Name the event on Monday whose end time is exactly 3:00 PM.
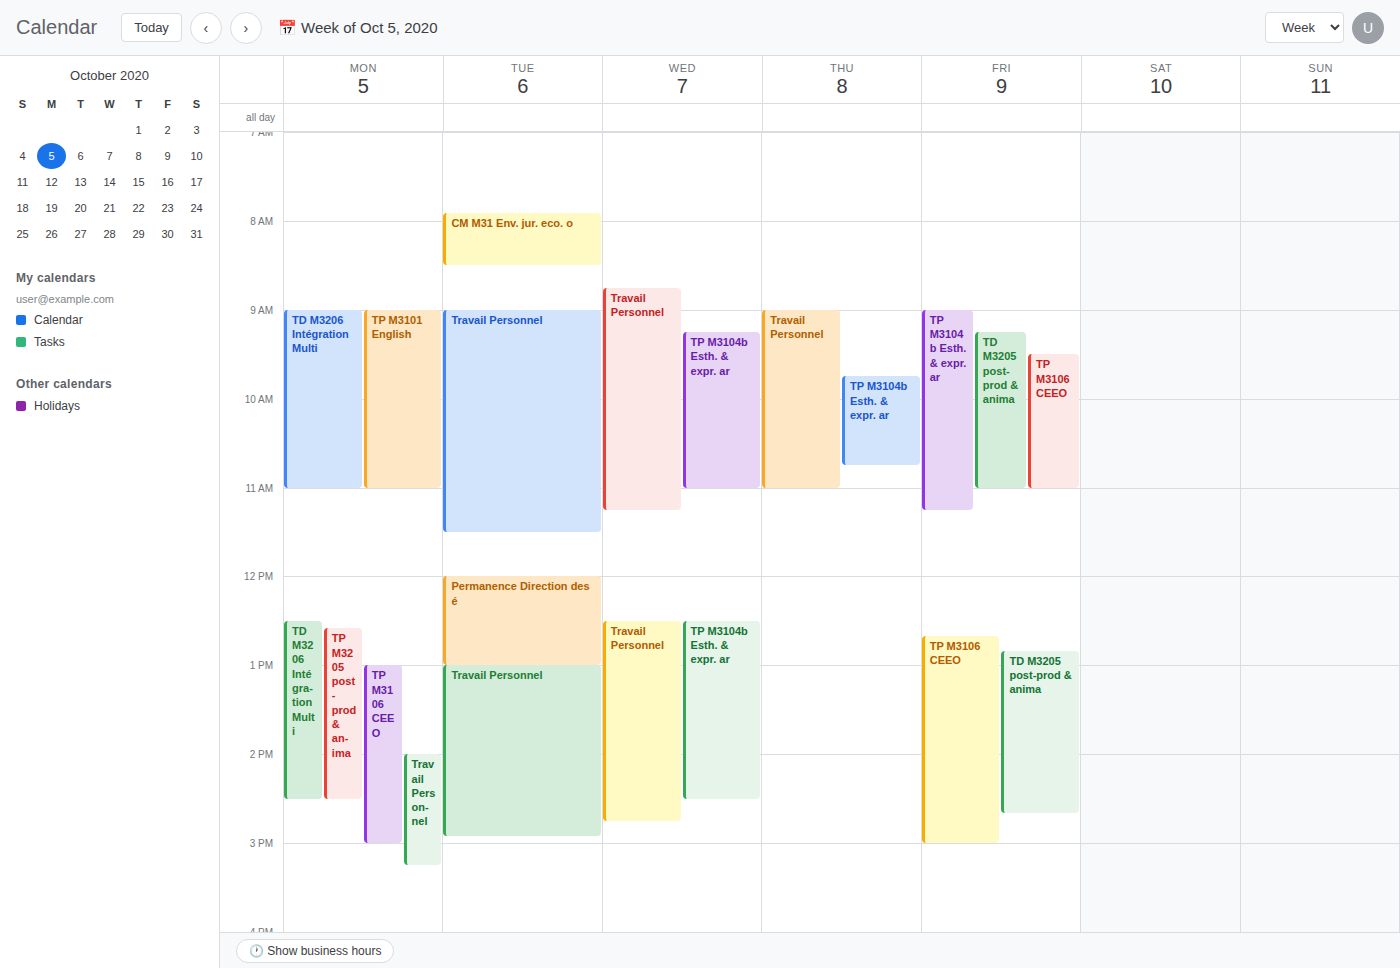
"TP M3106 CEEO"